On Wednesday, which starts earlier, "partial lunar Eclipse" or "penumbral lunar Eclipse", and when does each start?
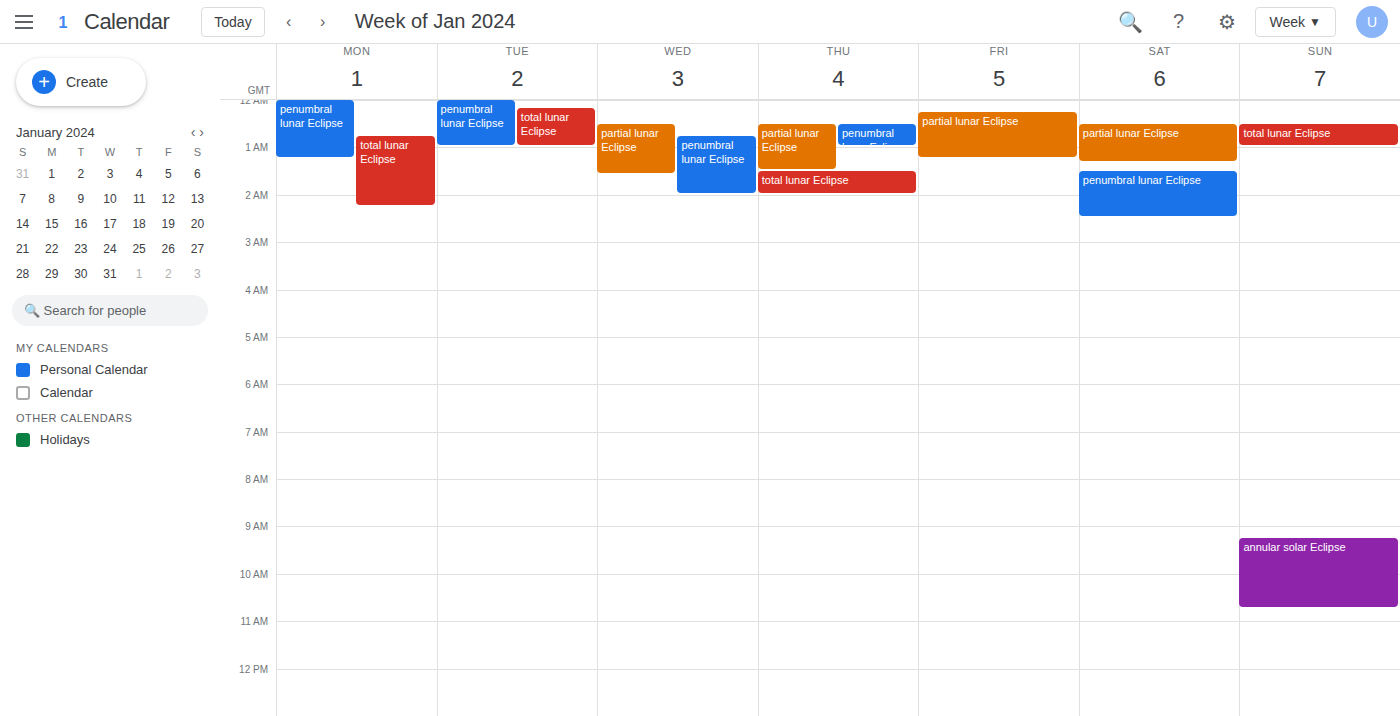
"partial lunar Eclipse" 12:30 AM; "penumbral lunar Eclipse" 12:45 AM.